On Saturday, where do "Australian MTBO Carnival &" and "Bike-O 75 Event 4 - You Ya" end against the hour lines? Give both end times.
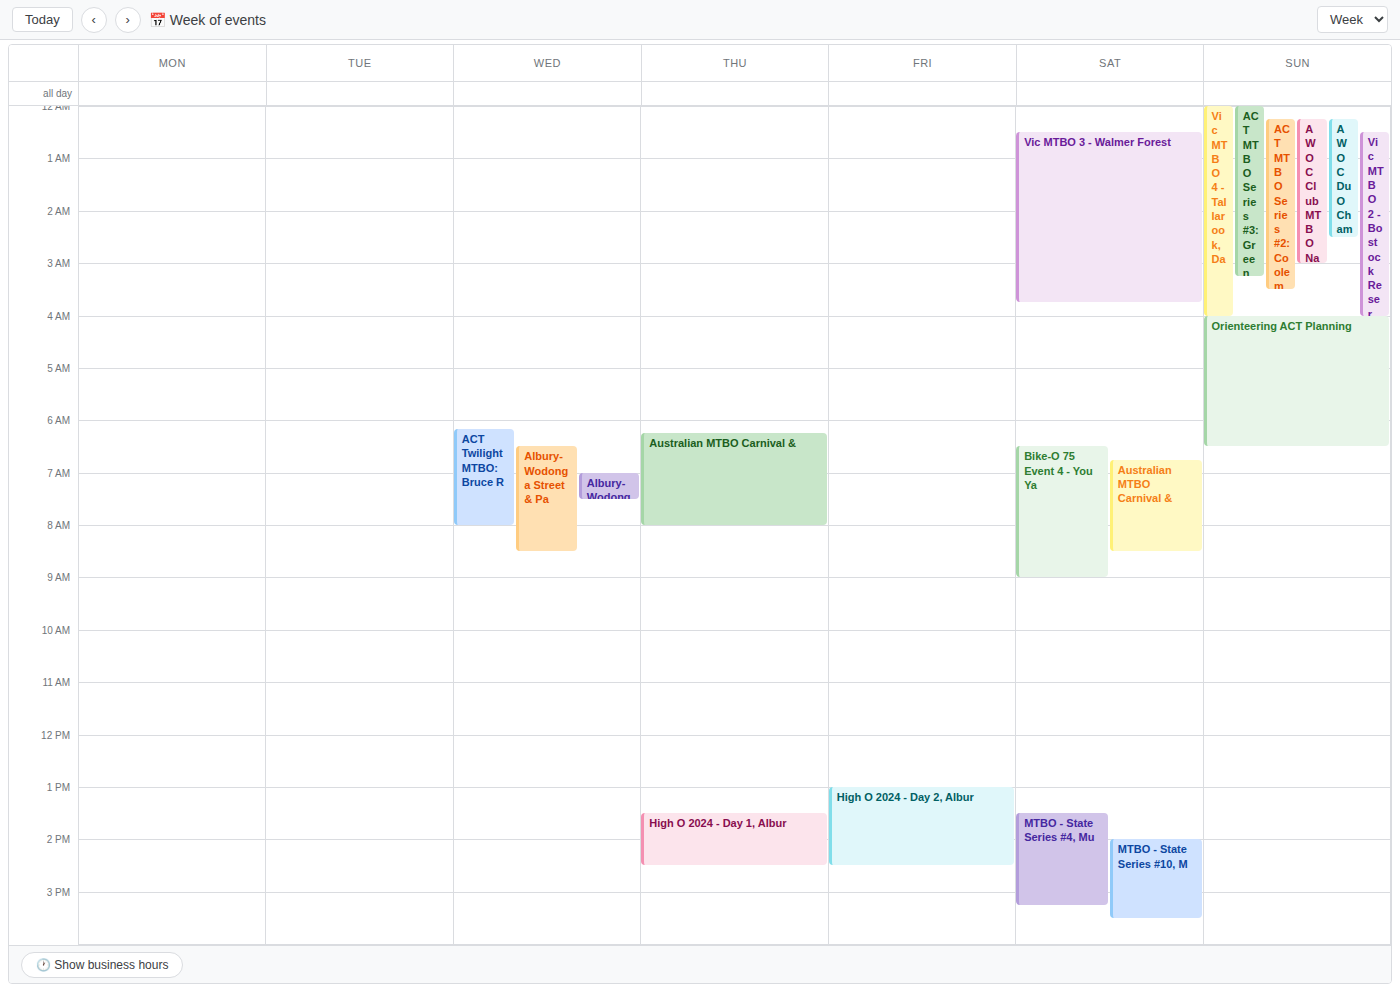
"Australian MTBO Carnival &": 08:30, halfway between the 08:00 and 09:00 lines. "Bike-O 75 Event 4 - You Ya": 09:00, exactly on the 09:00 line.